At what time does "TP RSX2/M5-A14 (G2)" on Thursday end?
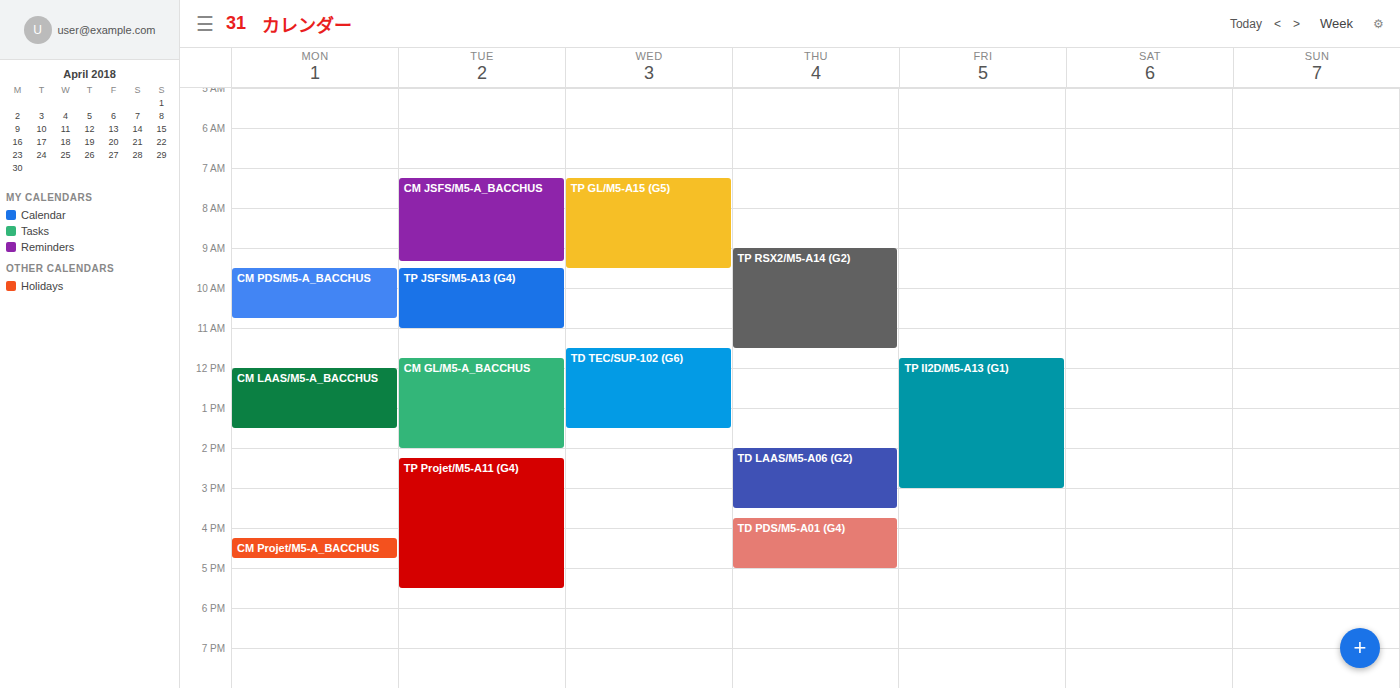
11:30